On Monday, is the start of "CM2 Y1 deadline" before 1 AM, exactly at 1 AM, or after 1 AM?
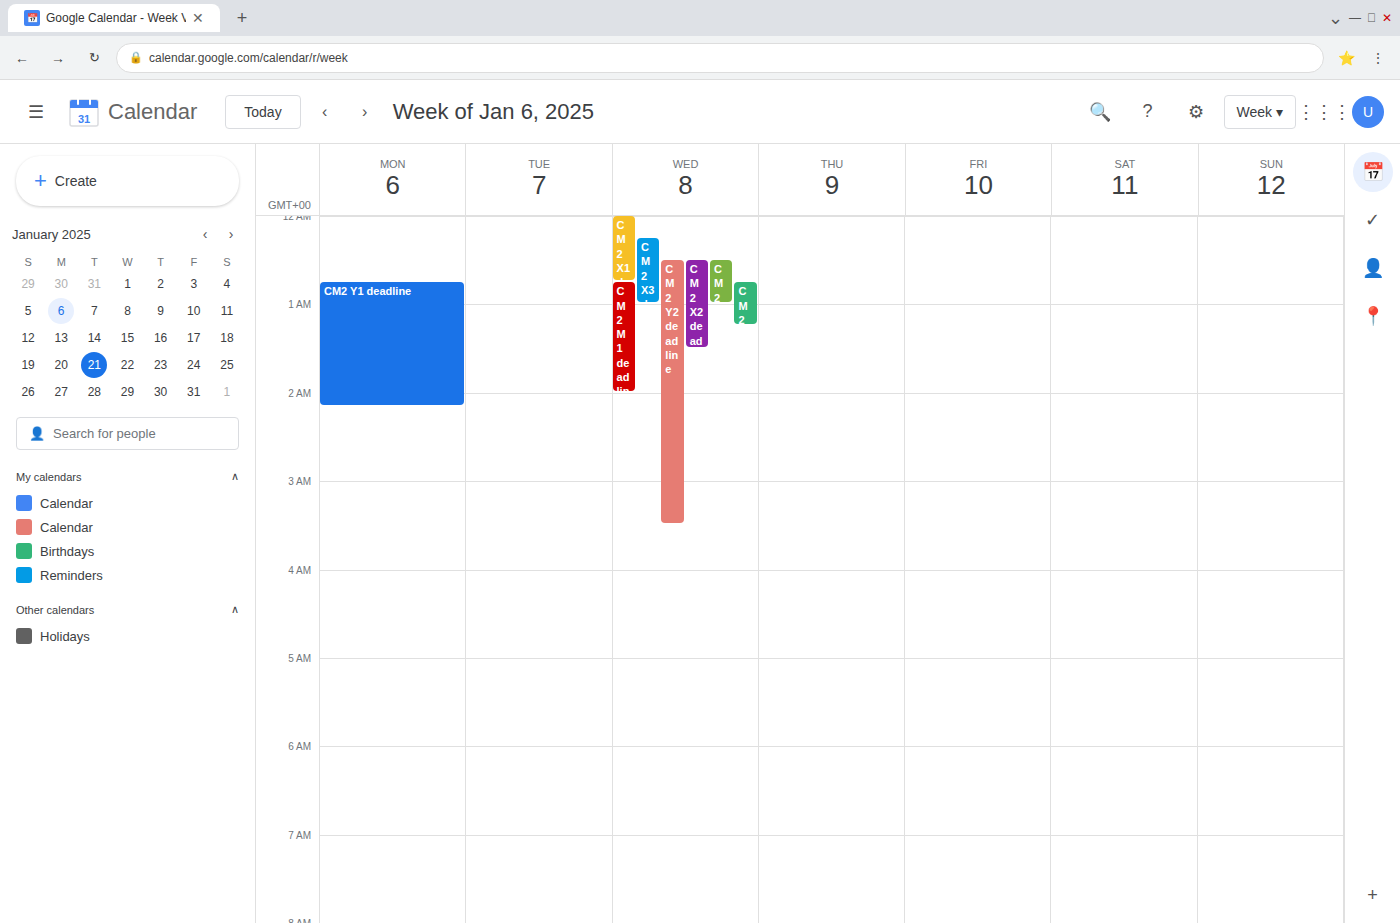
12:45 AM -- before 1 AM, 15 minutes above the 1 AM line.